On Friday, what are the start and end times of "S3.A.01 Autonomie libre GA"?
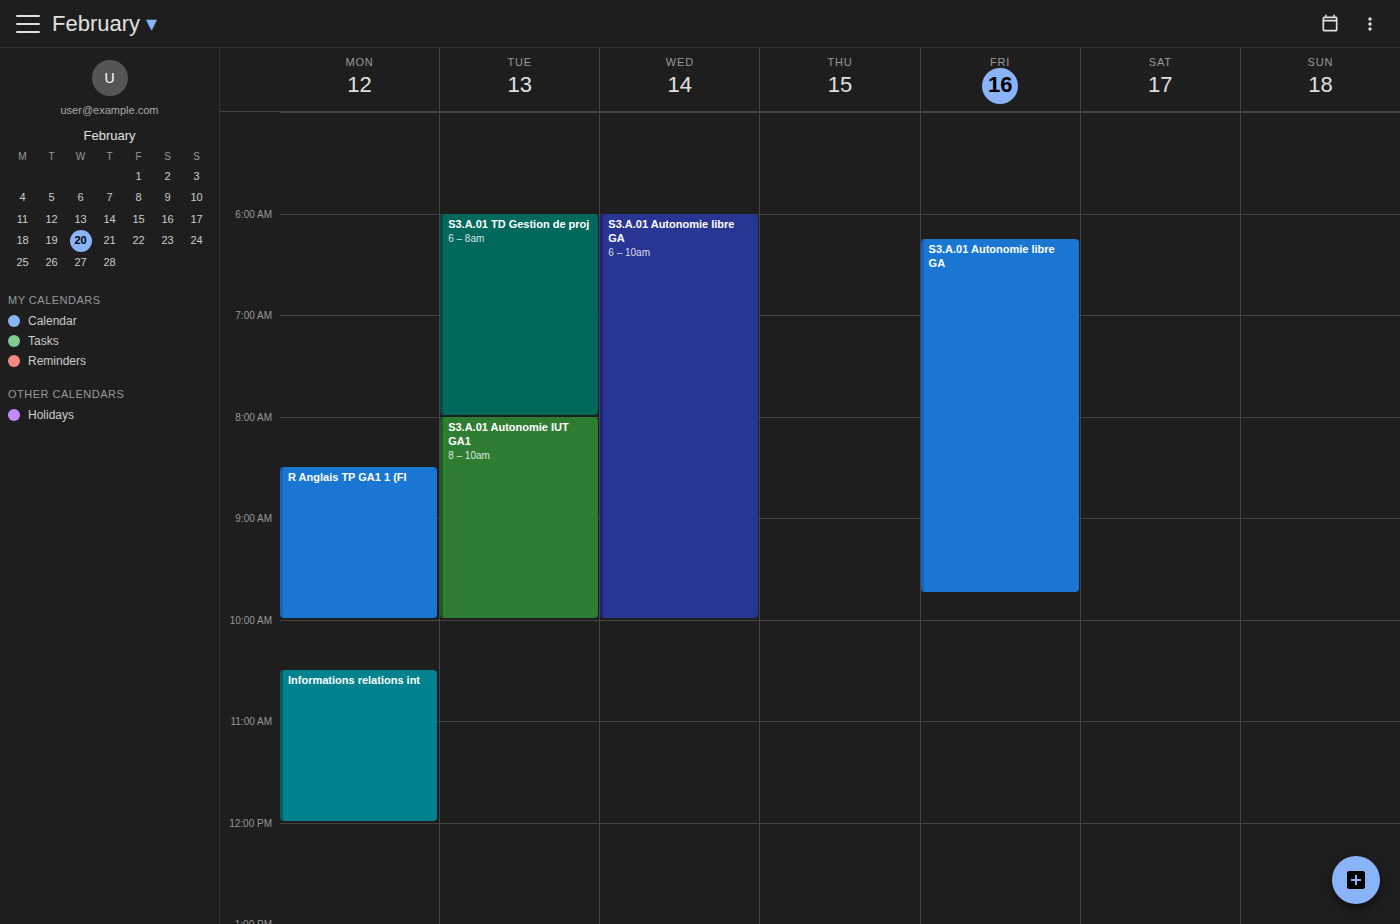
6:15 AM to 9:45 AM